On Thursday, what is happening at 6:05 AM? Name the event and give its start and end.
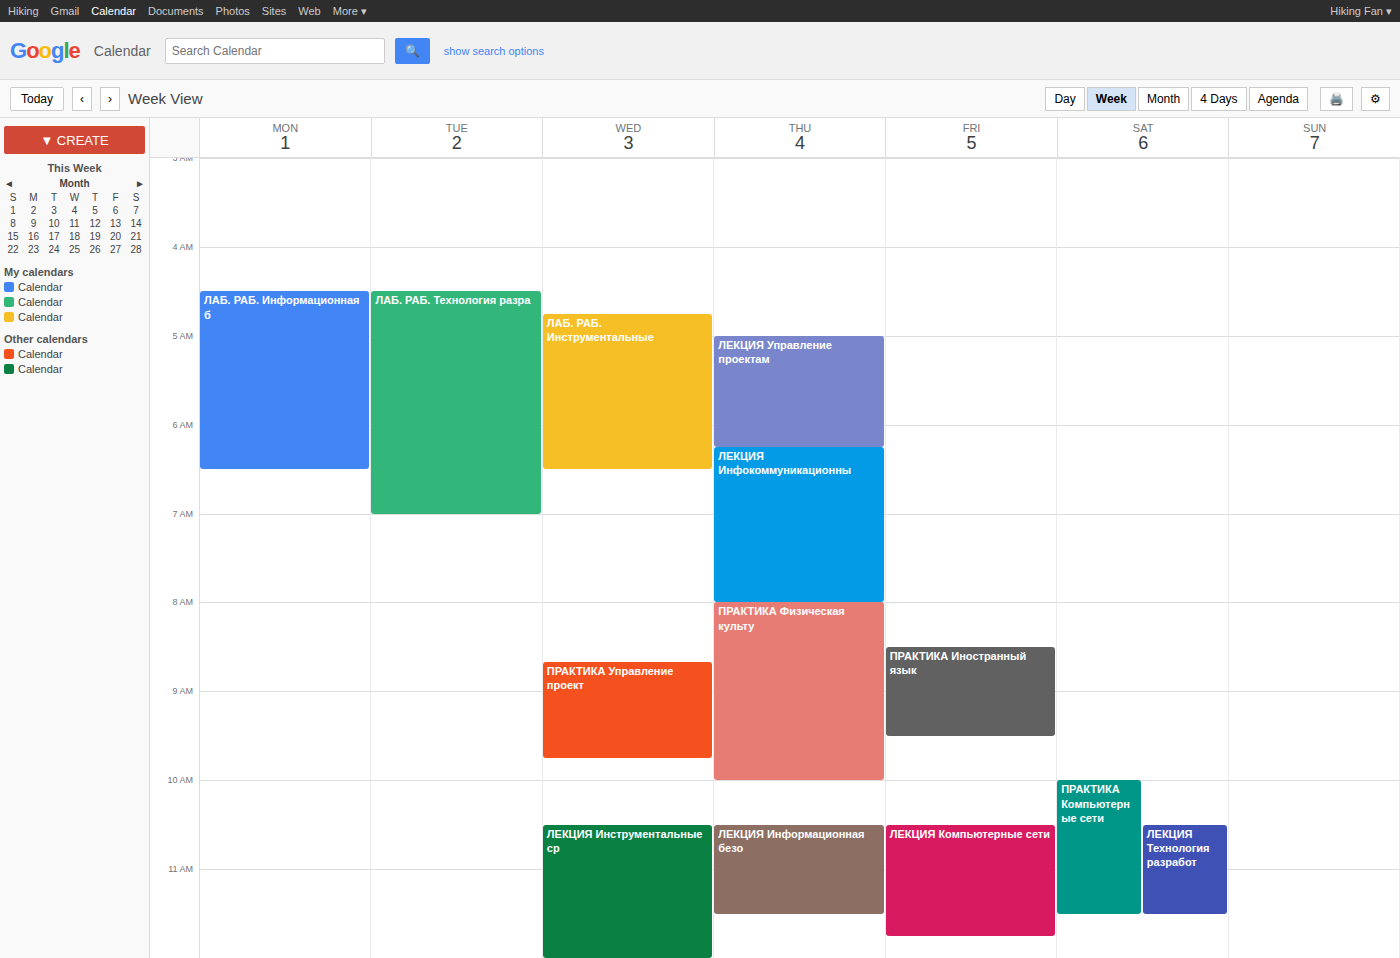
"ЛЕКЦИЯ Управление проектам", 5:00 AM to 6:15 AM